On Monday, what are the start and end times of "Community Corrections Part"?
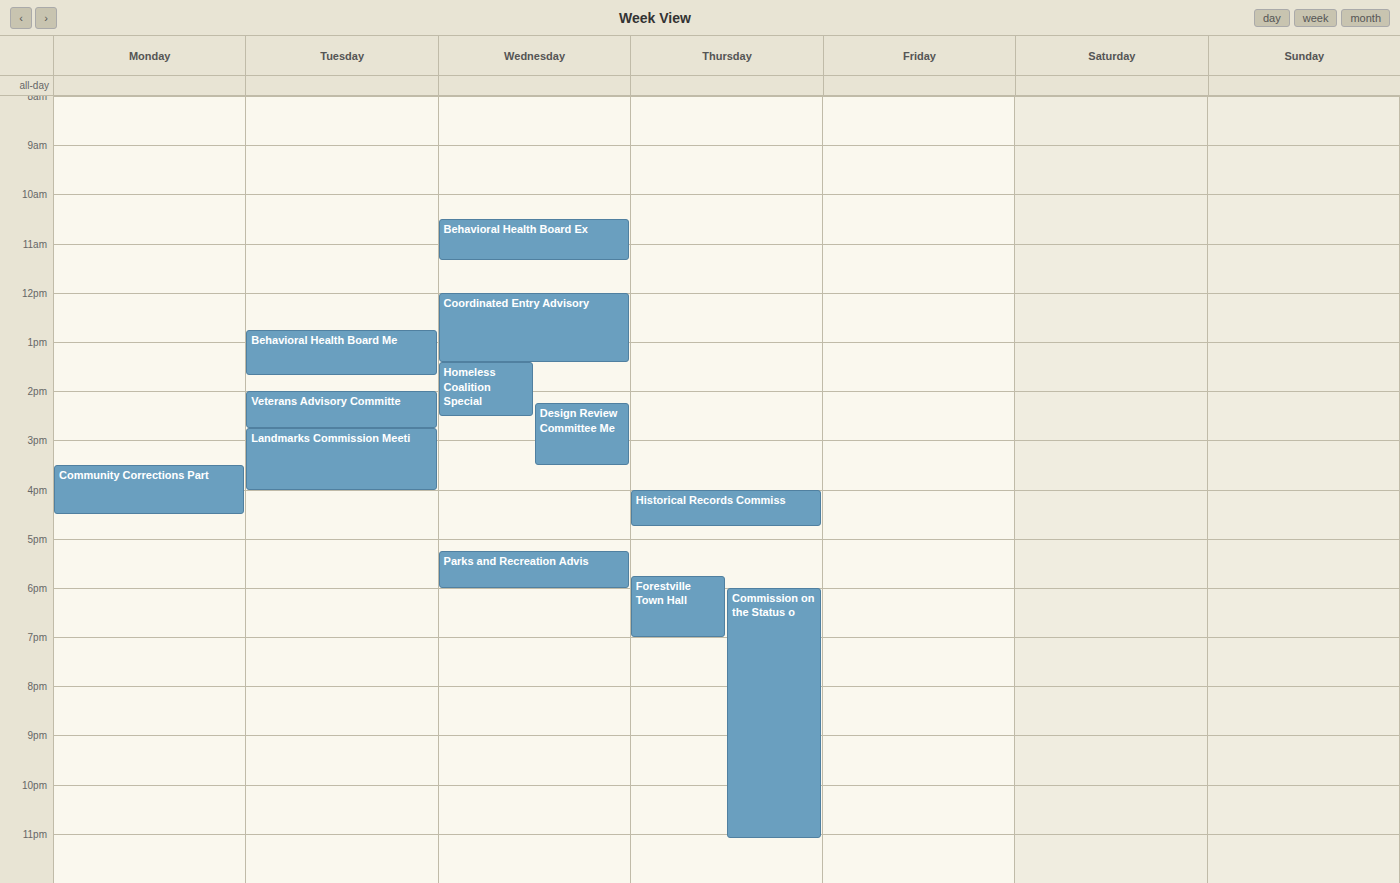
15:30 to 16:30